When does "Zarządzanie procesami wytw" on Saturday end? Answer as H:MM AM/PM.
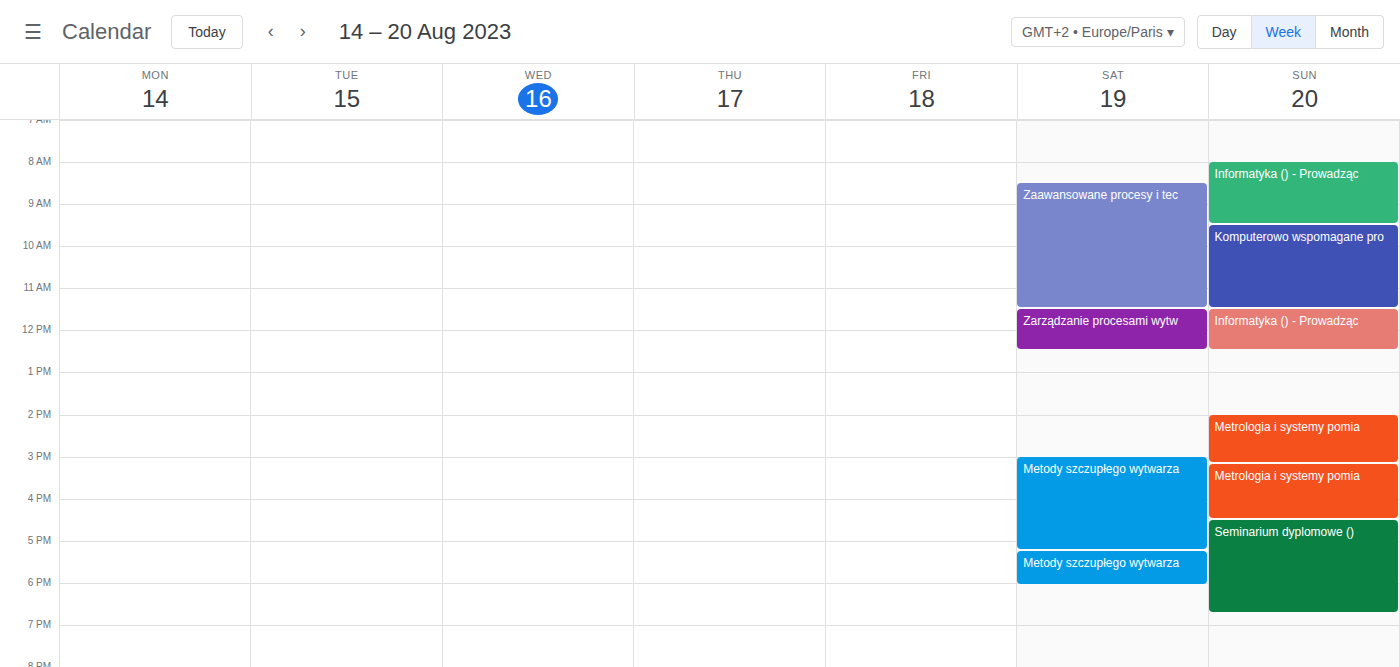
12:30 PM